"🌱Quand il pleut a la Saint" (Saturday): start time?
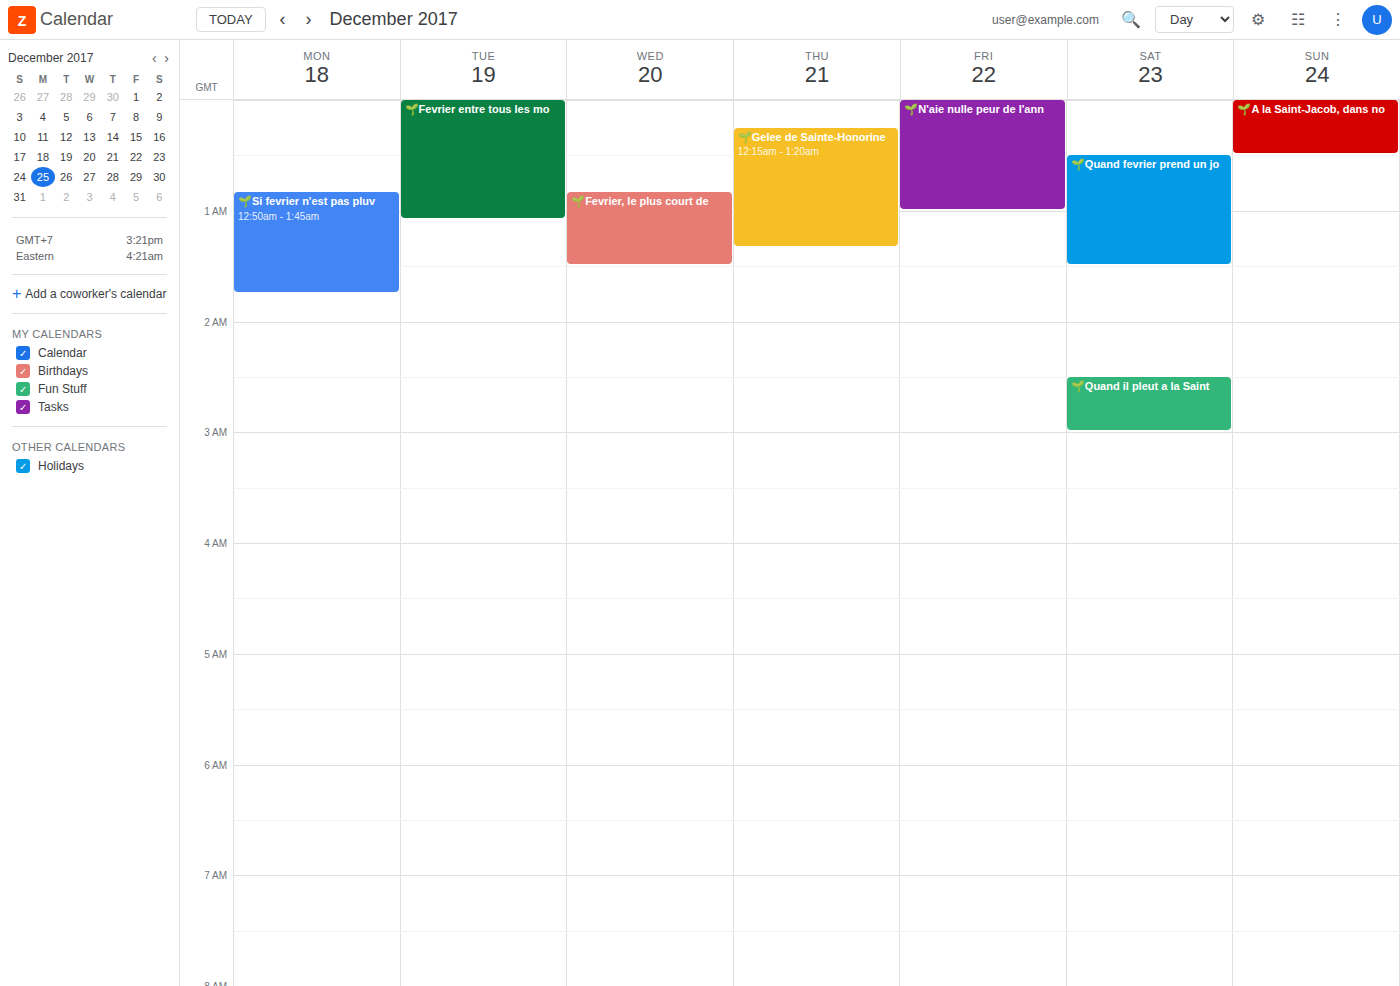
2:30 AM